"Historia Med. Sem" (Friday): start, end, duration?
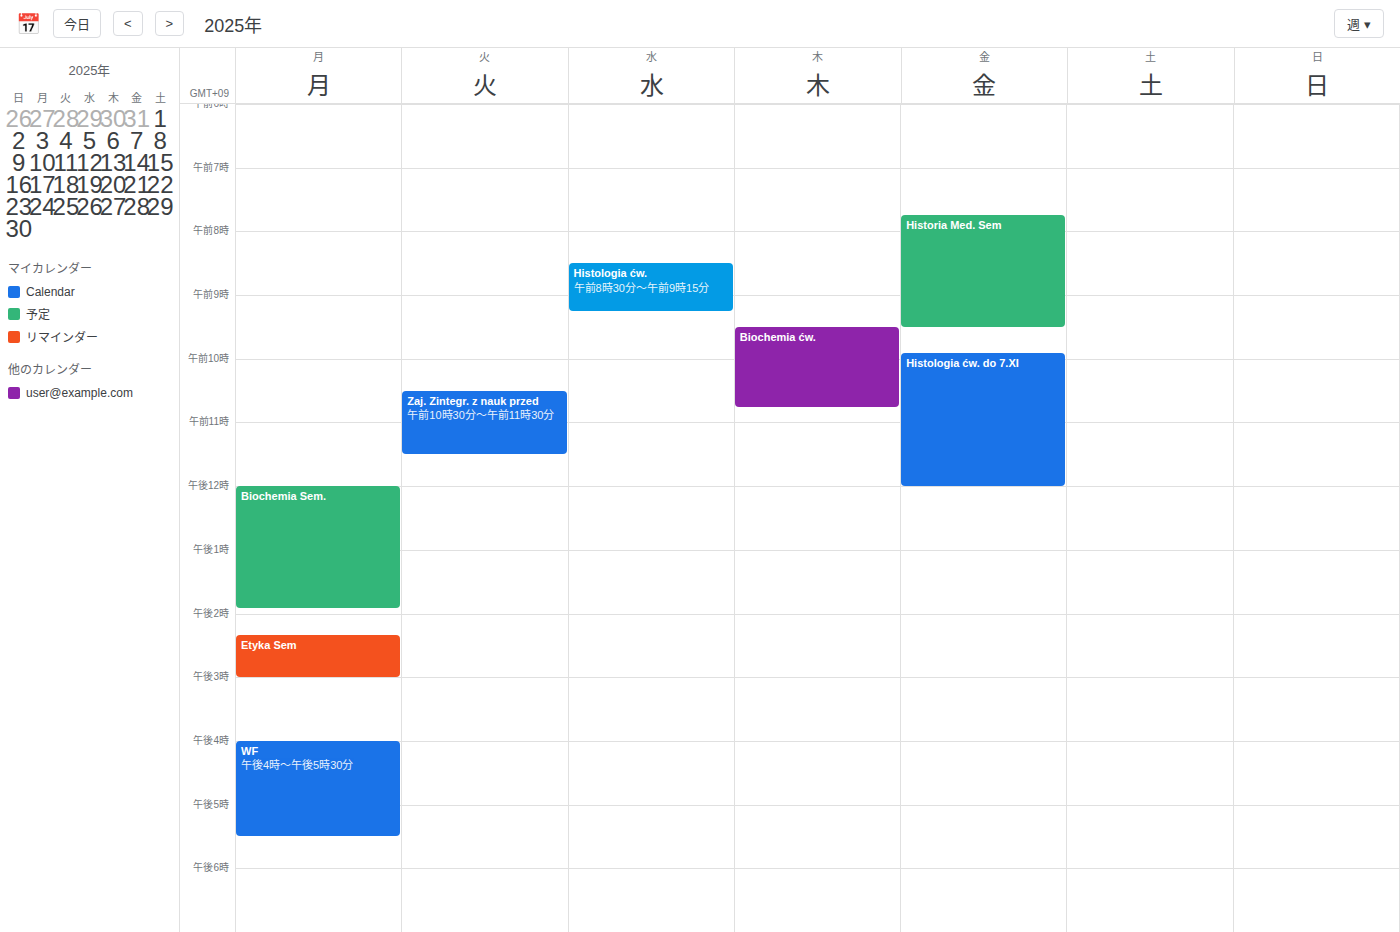
07:45 to 09:30, 1 hour 45 minutes